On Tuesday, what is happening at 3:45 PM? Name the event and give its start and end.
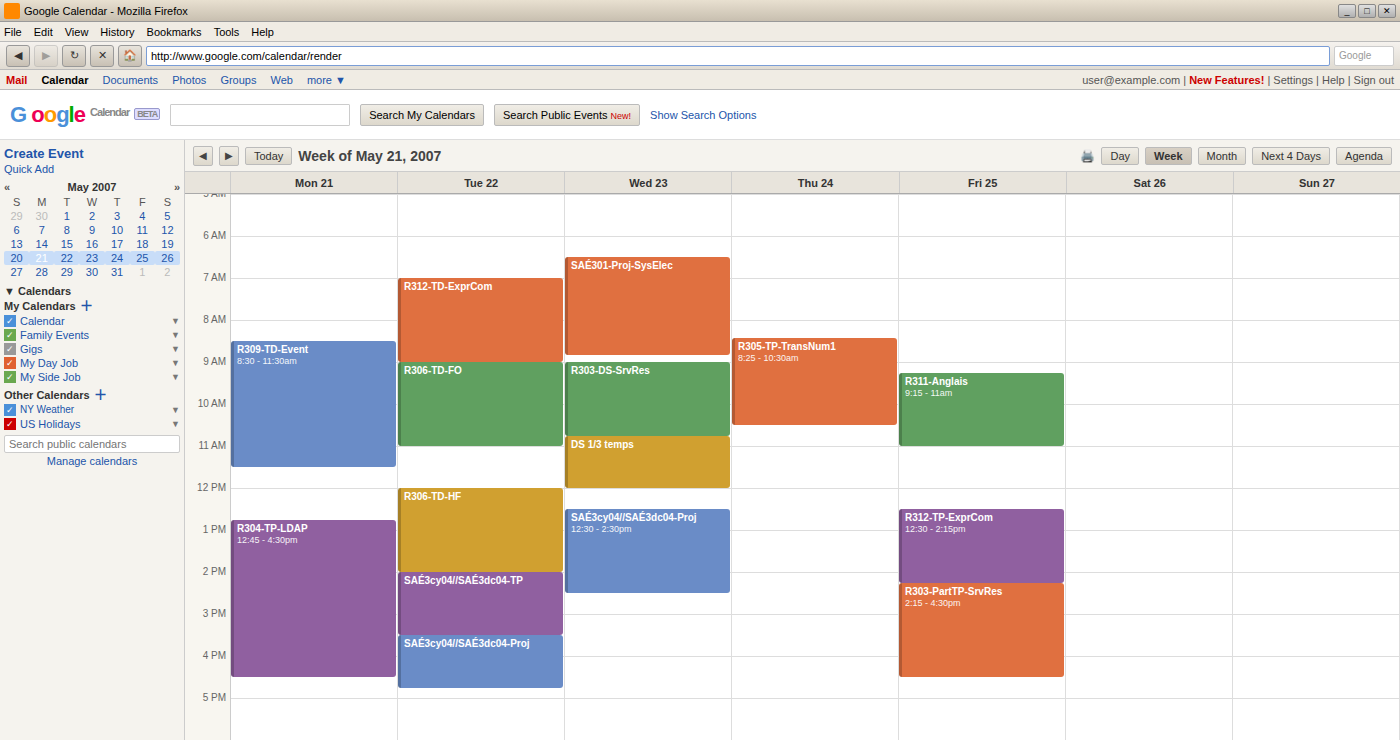
"SAÉ3cy04//SAÉ3dc04-Proj", 3:30 PM to 4:45 PM